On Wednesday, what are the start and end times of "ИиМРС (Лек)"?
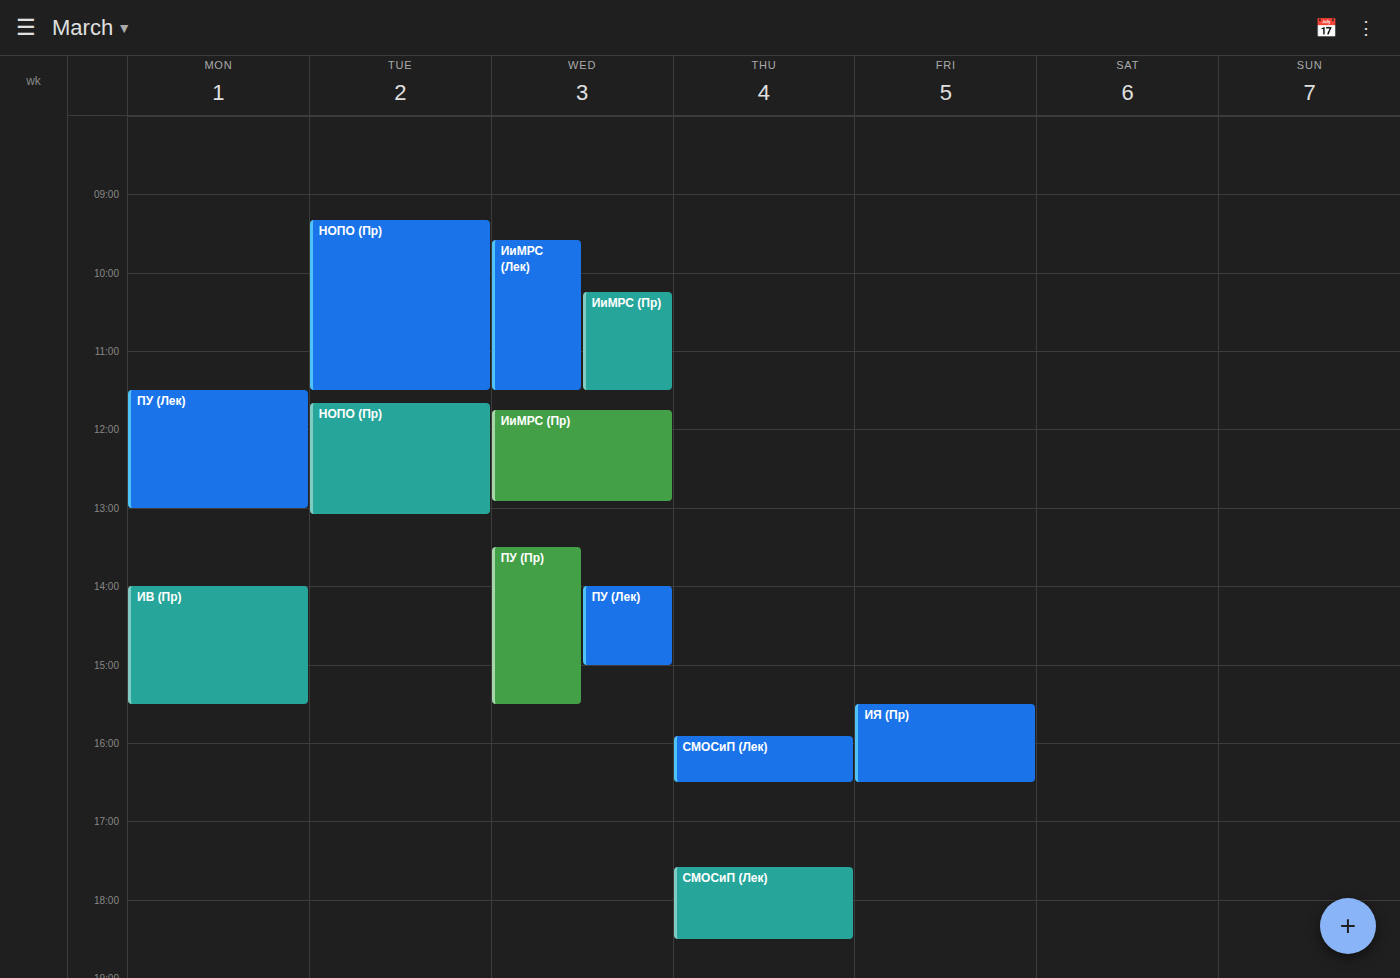
9:35 AM to 11:30 AM